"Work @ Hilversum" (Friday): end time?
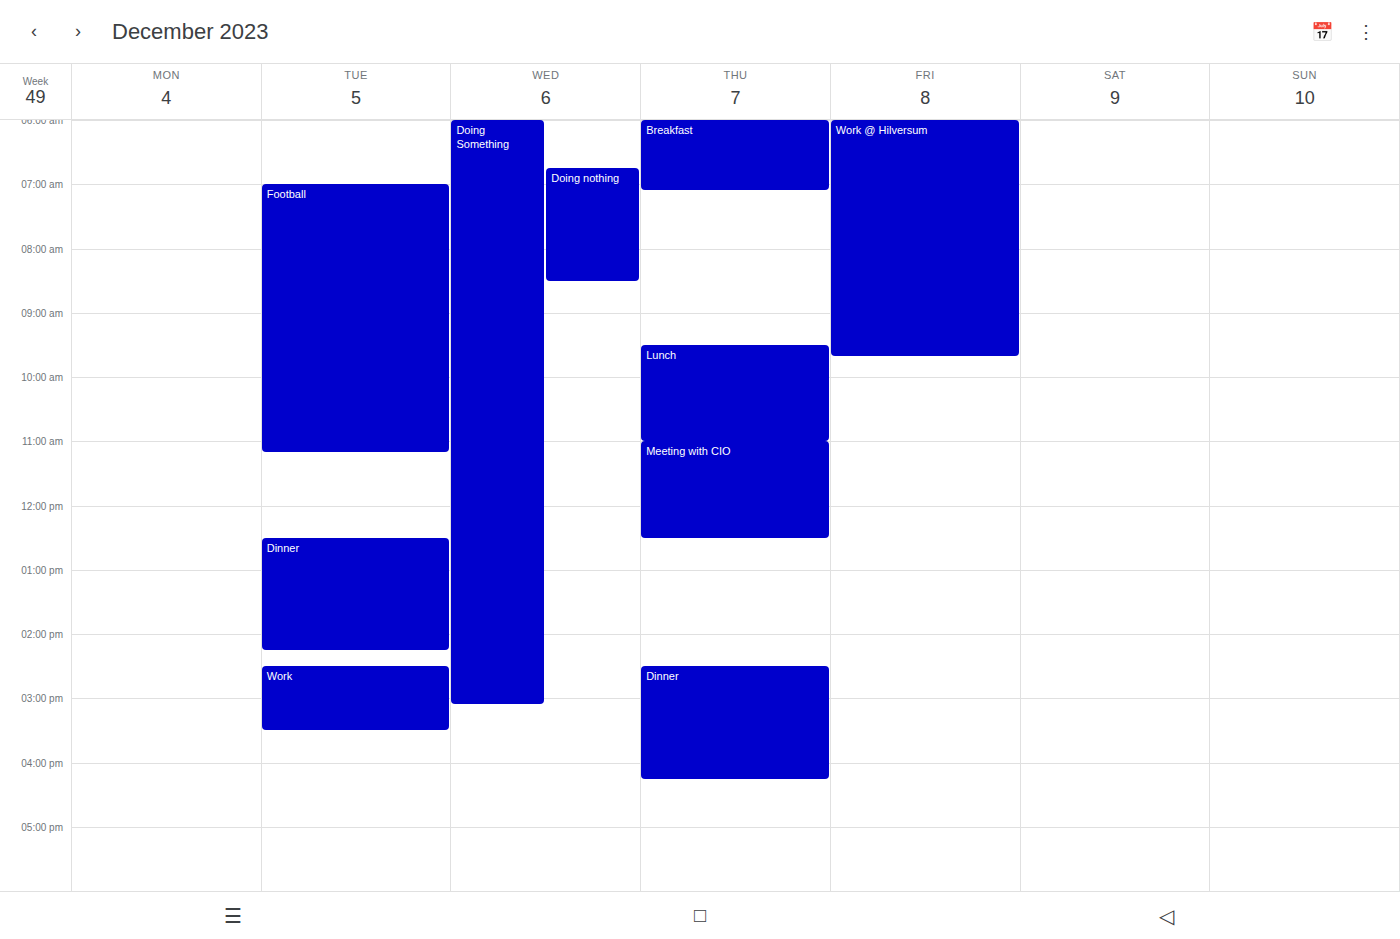
9:40 AM